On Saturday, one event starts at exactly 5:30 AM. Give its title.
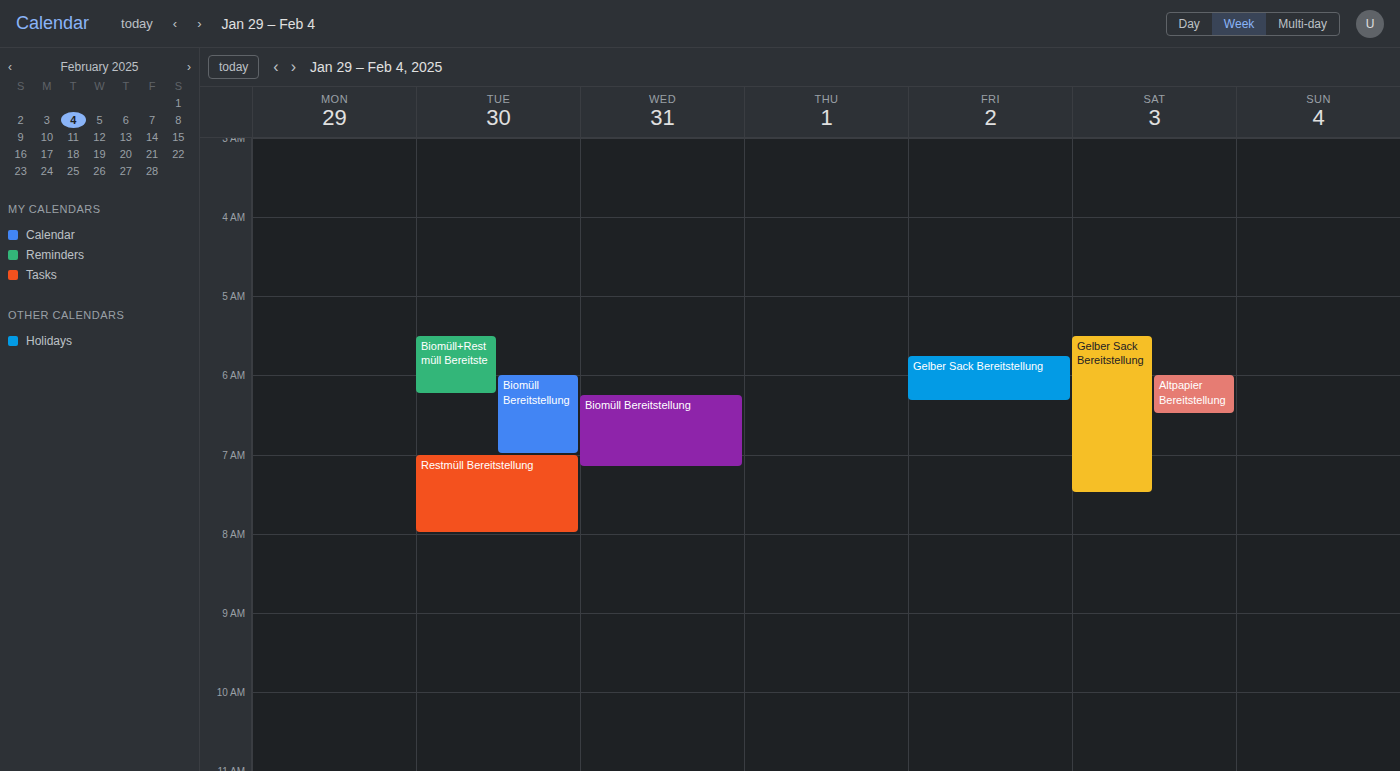
"Gelber Sack Bereitstellung"